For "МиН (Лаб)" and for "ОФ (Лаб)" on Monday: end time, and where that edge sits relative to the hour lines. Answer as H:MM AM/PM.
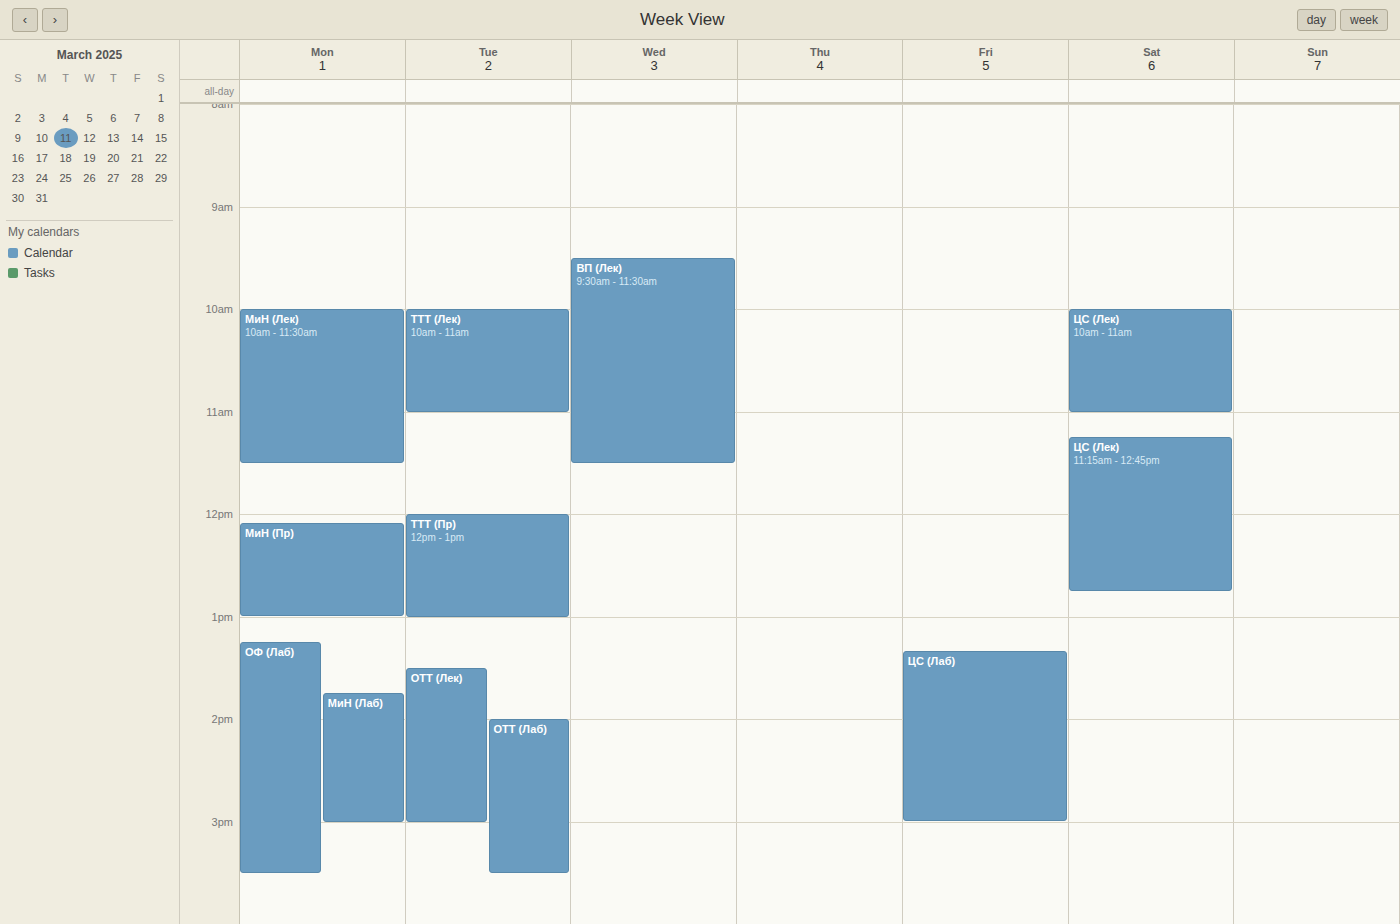
"МиН (Лаб)": 3:00 PM, exactly on the 3 PM line. "ОФ (Лаб)": 3:30 PM, halfway between the 3 PM and 4 PM lines.